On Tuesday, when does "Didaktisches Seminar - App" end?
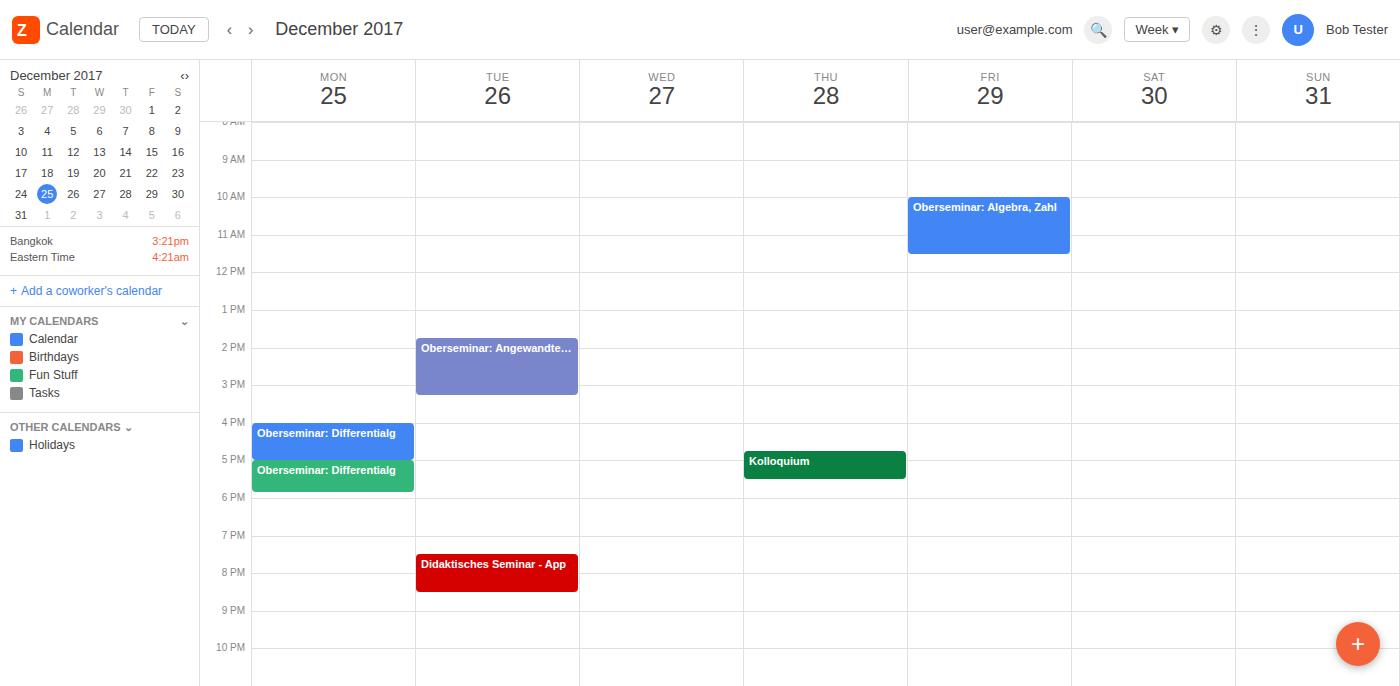
8:30 PM